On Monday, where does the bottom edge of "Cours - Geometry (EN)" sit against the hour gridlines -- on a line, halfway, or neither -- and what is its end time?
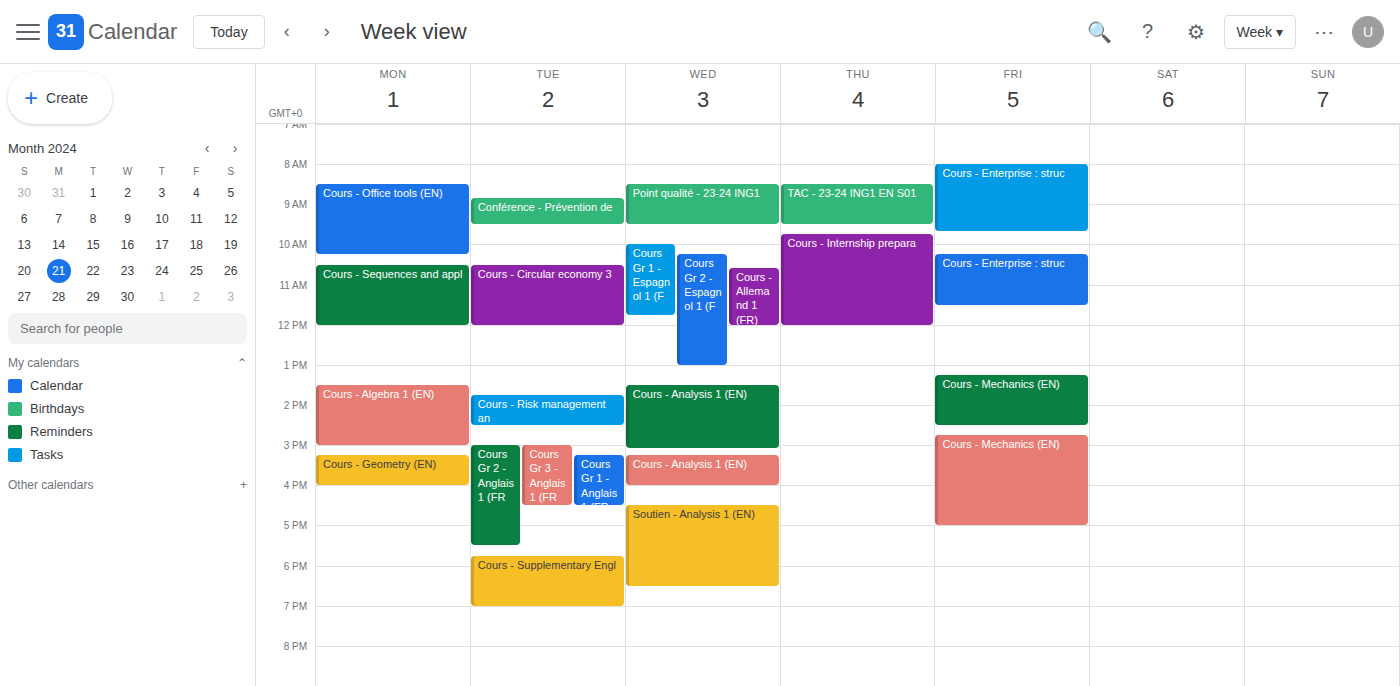
4:00 PM -- exactly on the 4 PM line.